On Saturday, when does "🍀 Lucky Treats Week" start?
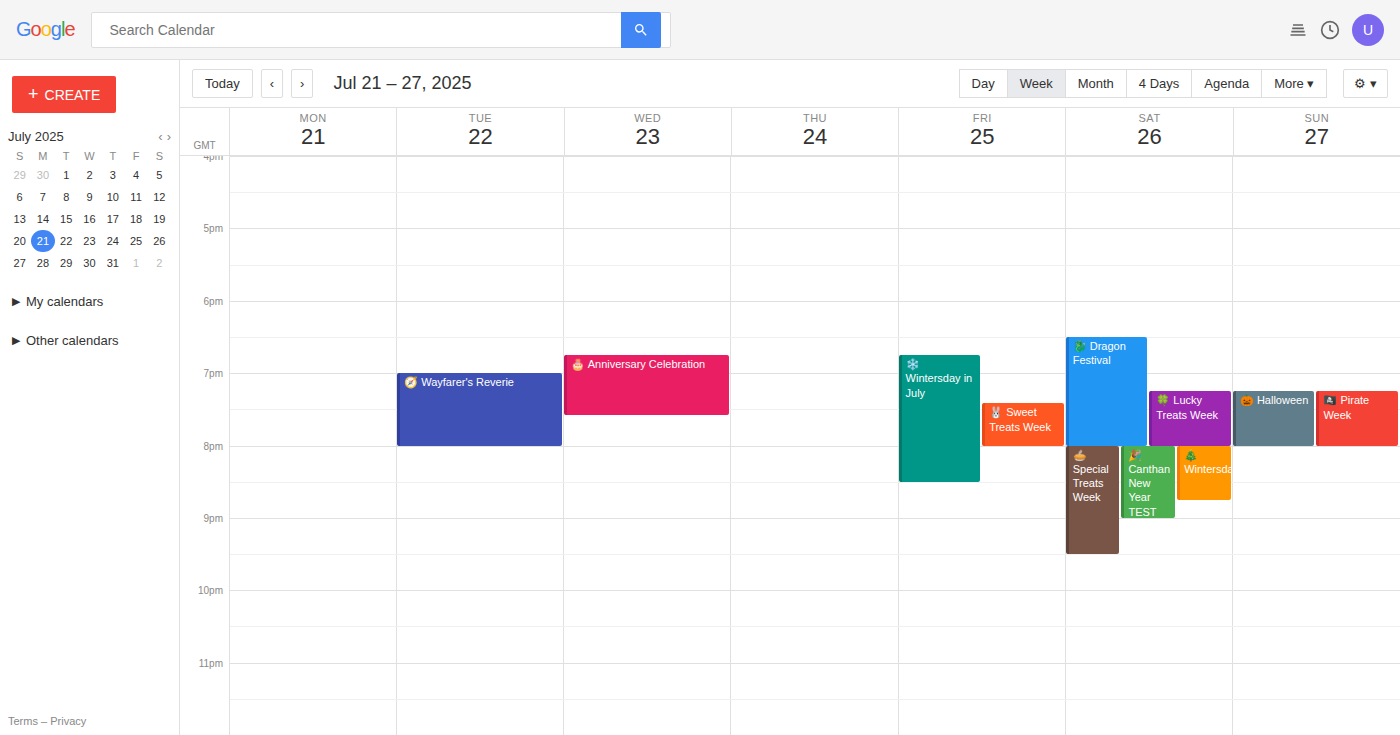
7:15 PM